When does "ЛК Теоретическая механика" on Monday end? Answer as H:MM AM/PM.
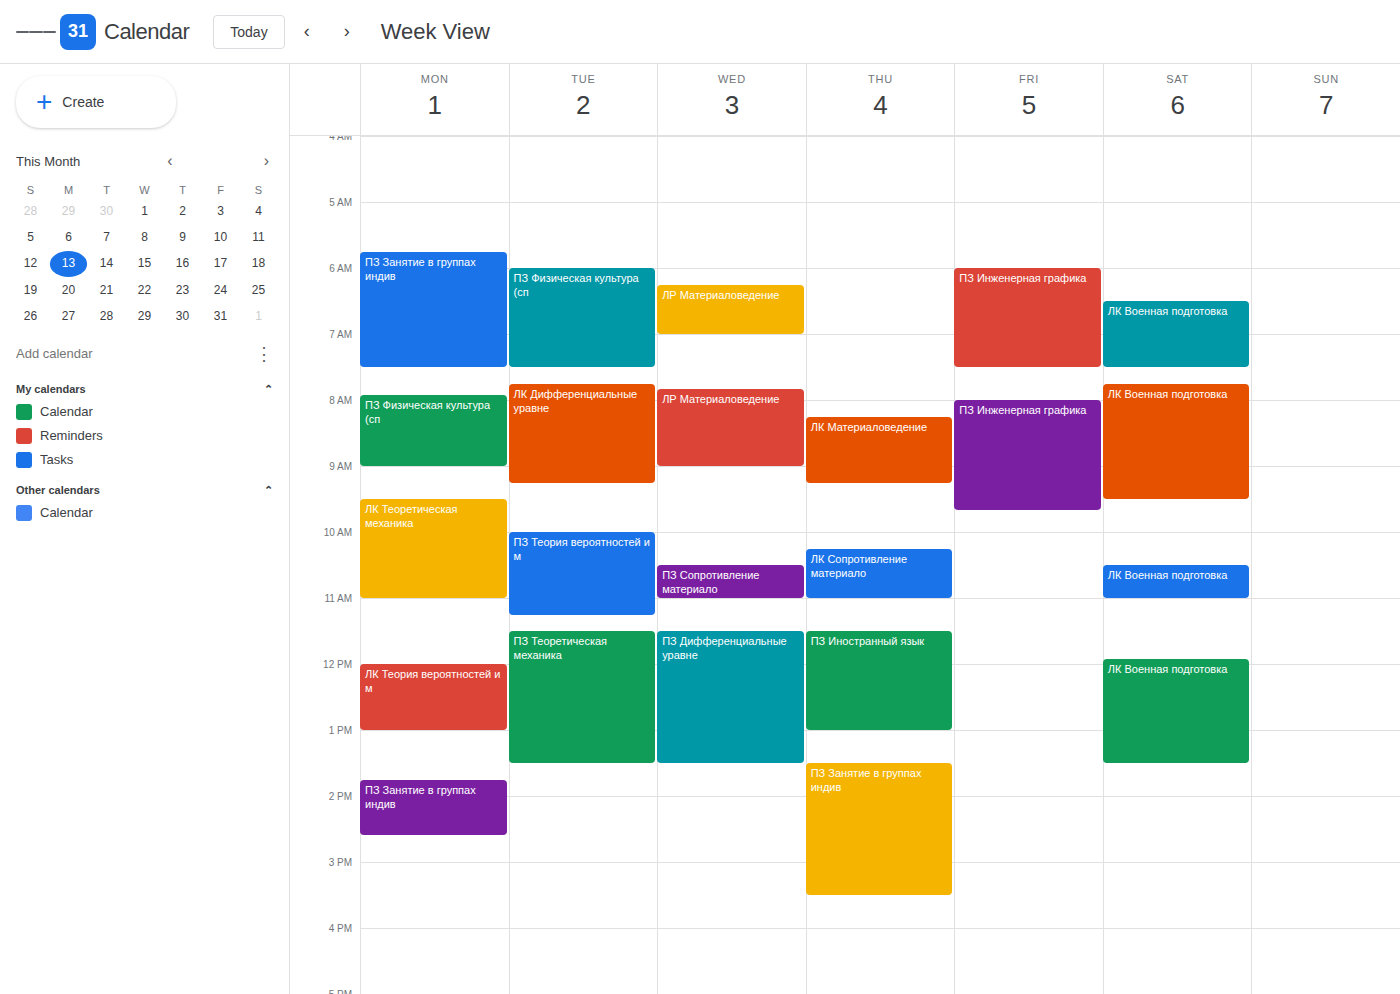
11:00 AM